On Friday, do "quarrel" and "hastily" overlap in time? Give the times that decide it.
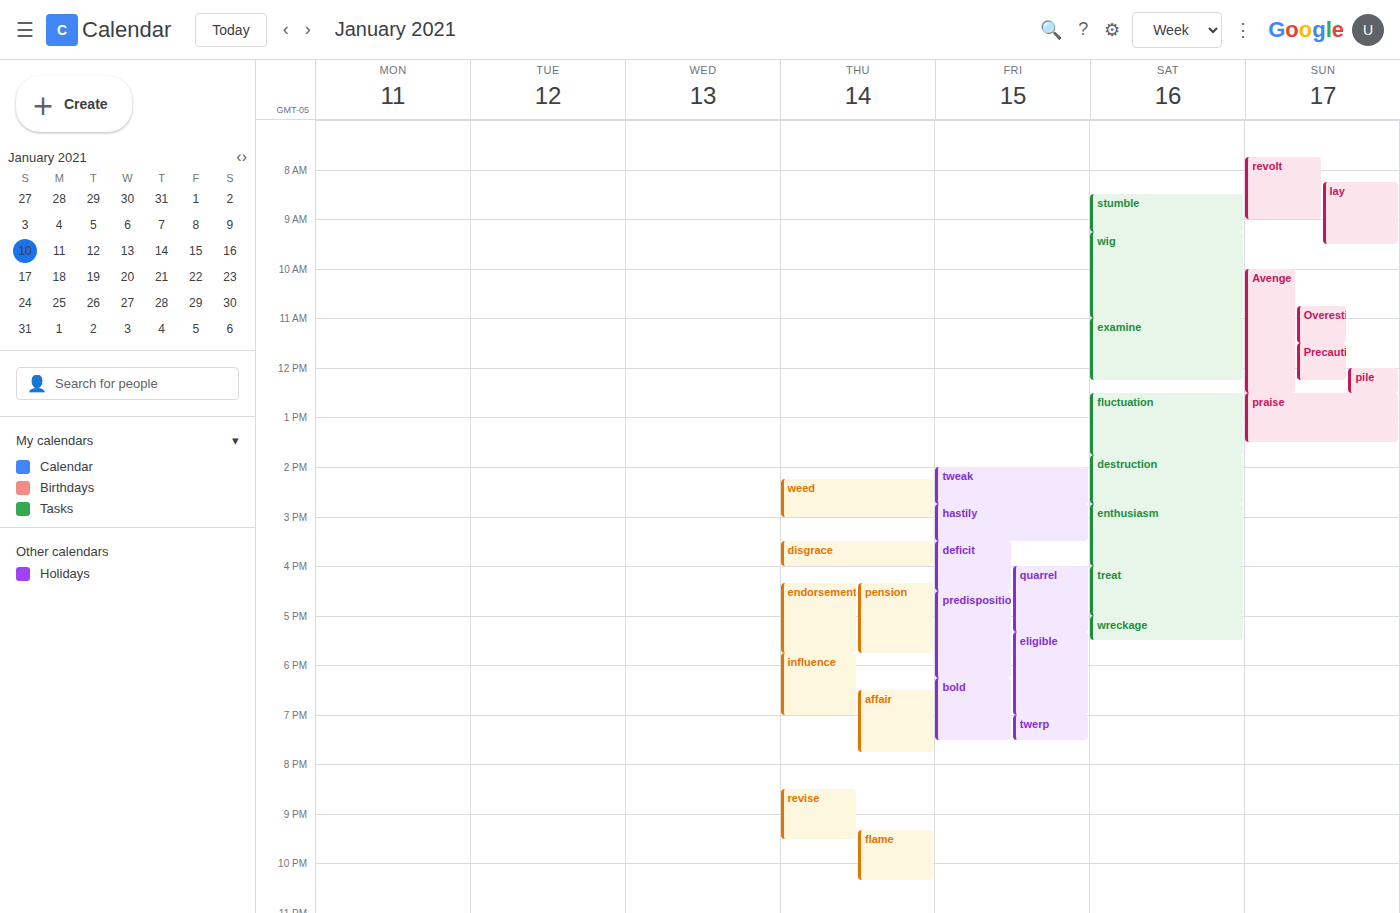
"hastily" ends at 15:30 and "quarrel" starts at 16:00 -- no overlap.